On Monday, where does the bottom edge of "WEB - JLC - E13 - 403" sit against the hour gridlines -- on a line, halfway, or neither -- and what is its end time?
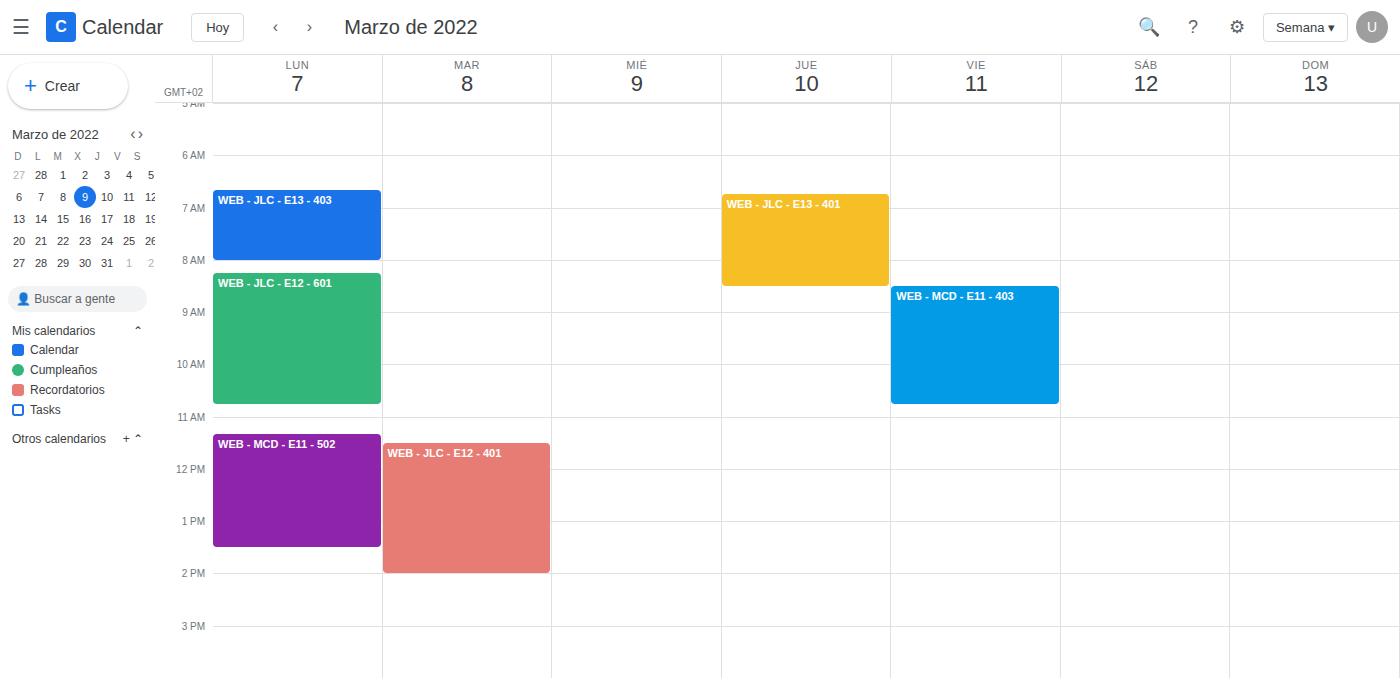
8:00 AM -- exactly on the 8 AM line.